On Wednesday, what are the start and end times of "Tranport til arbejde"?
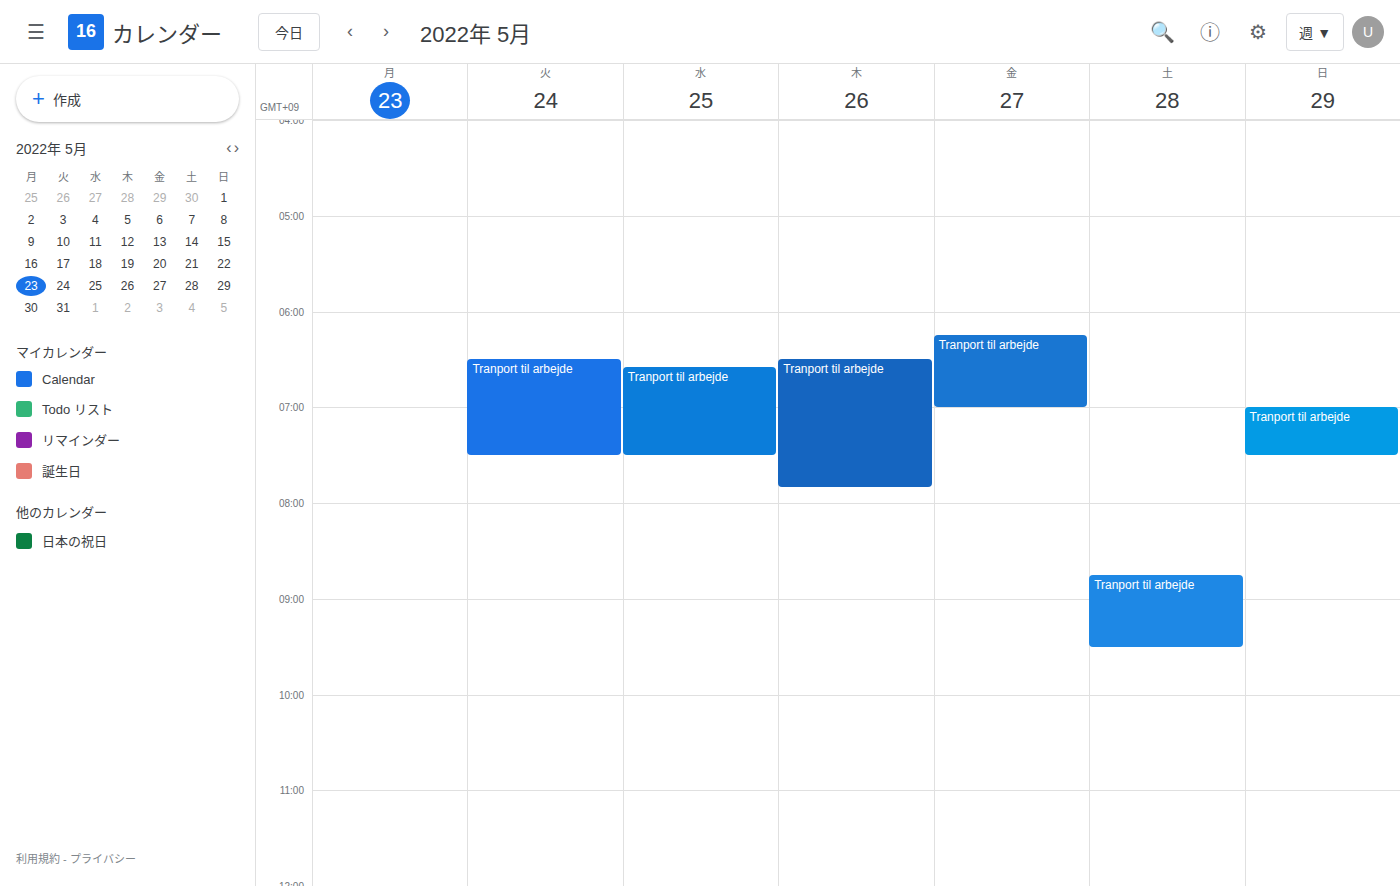
06:35 to 07:30